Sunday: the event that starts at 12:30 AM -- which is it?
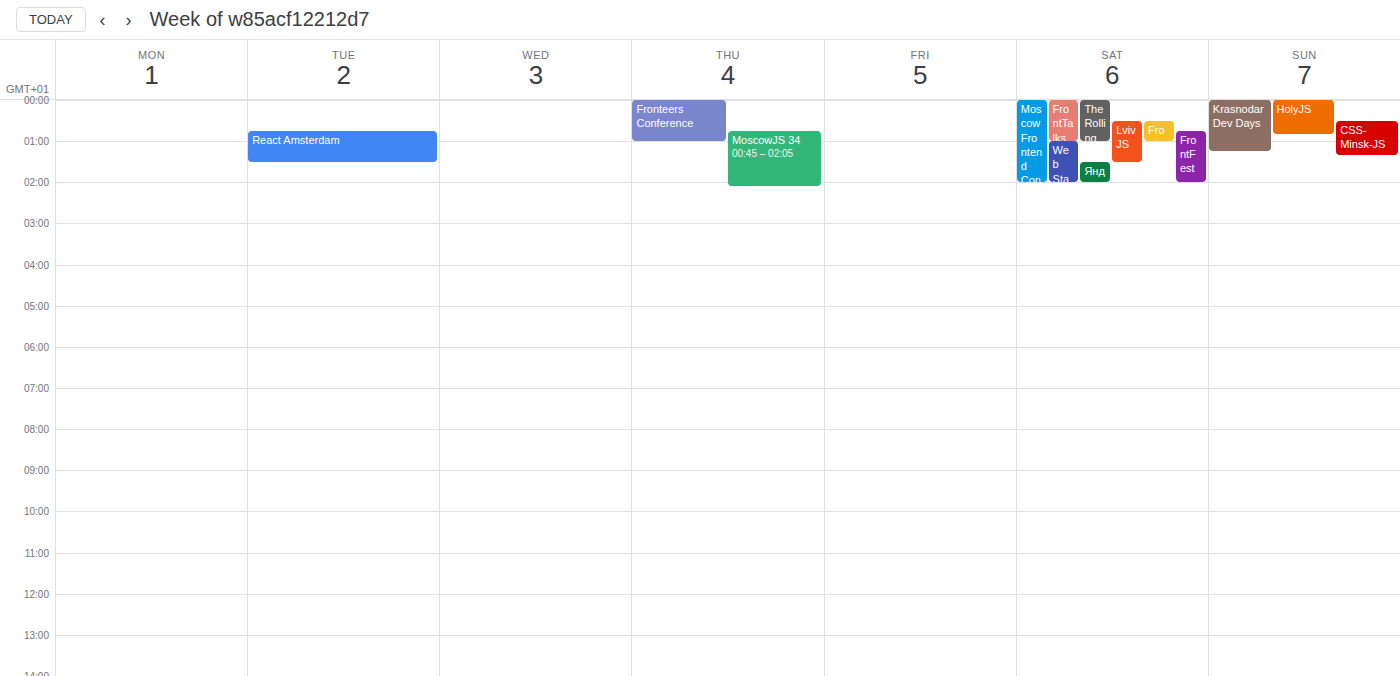
"CSS-Minsk-JS"